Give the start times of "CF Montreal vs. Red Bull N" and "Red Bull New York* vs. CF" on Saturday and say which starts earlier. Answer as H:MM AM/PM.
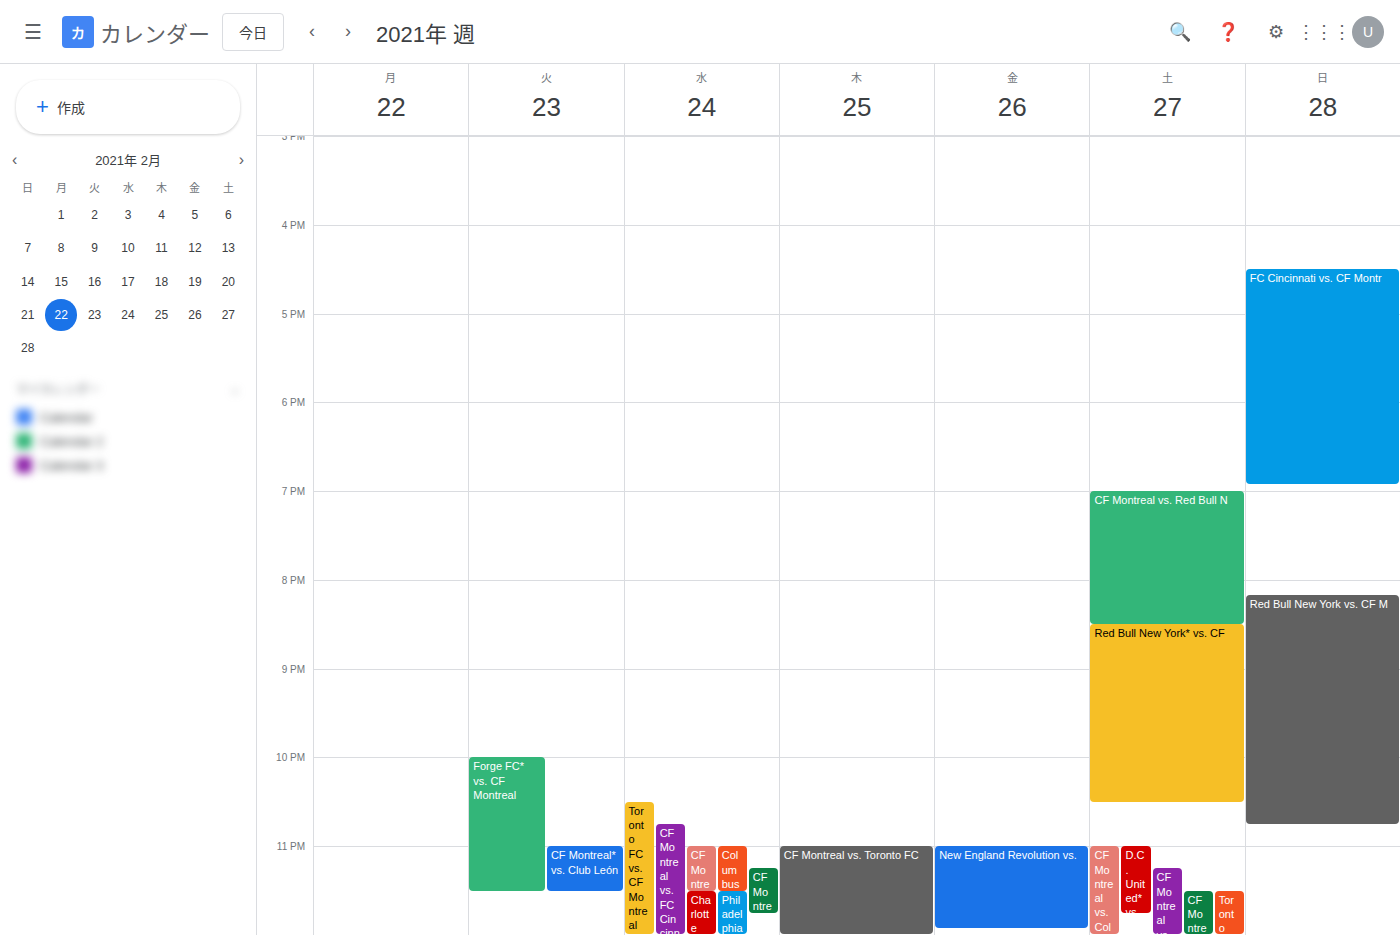
"CF Montreal vs. Red Bull N" 7:00 PM; "Red Bull New York* vs. CF" 8:30 PM.